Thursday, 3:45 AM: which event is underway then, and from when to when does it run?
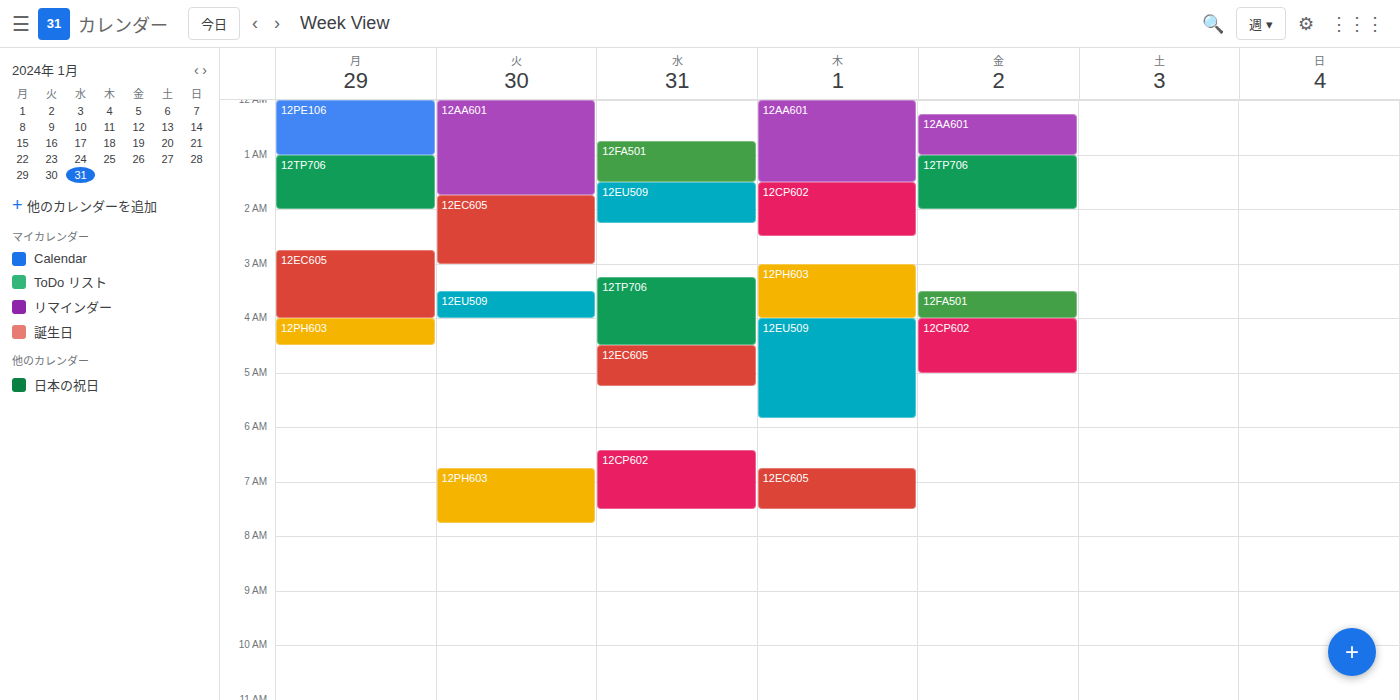
"12PH603", 3:00 AM to 4:00 AM